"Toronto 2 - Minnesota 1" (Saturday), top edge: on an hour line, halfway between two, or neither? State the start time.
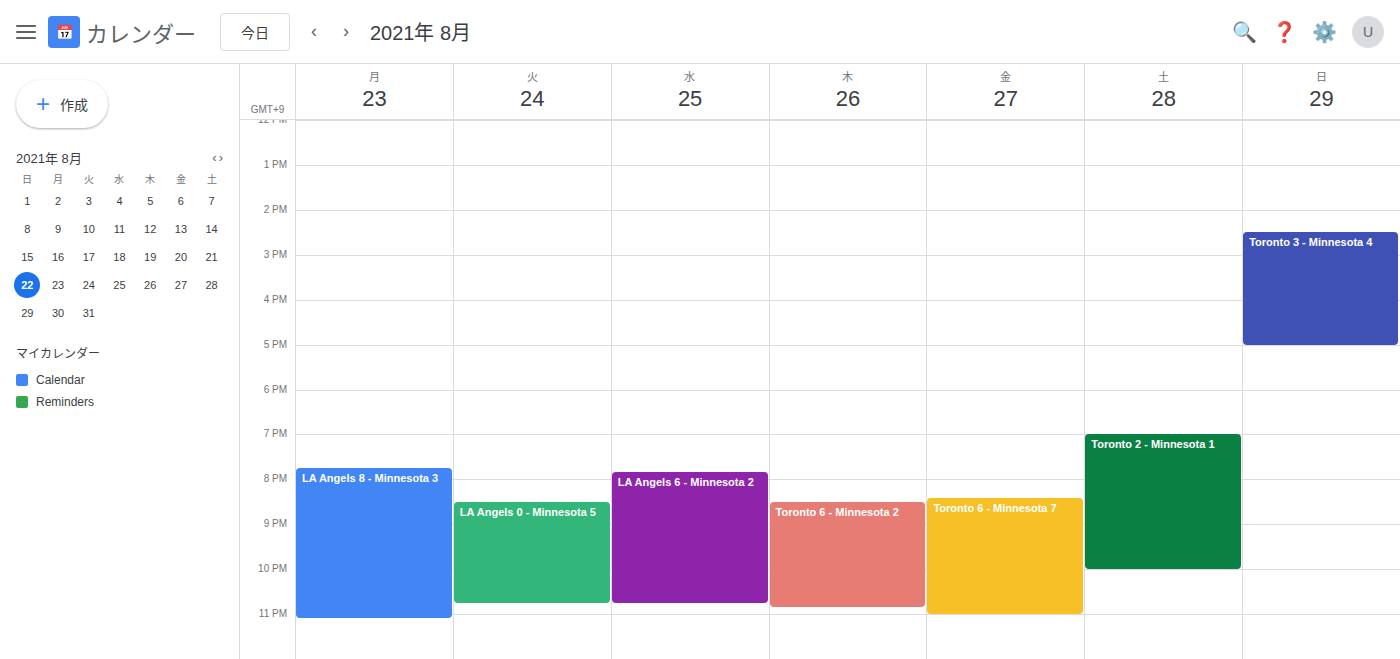
7:00 PM -- exactly on the 7 PM line.